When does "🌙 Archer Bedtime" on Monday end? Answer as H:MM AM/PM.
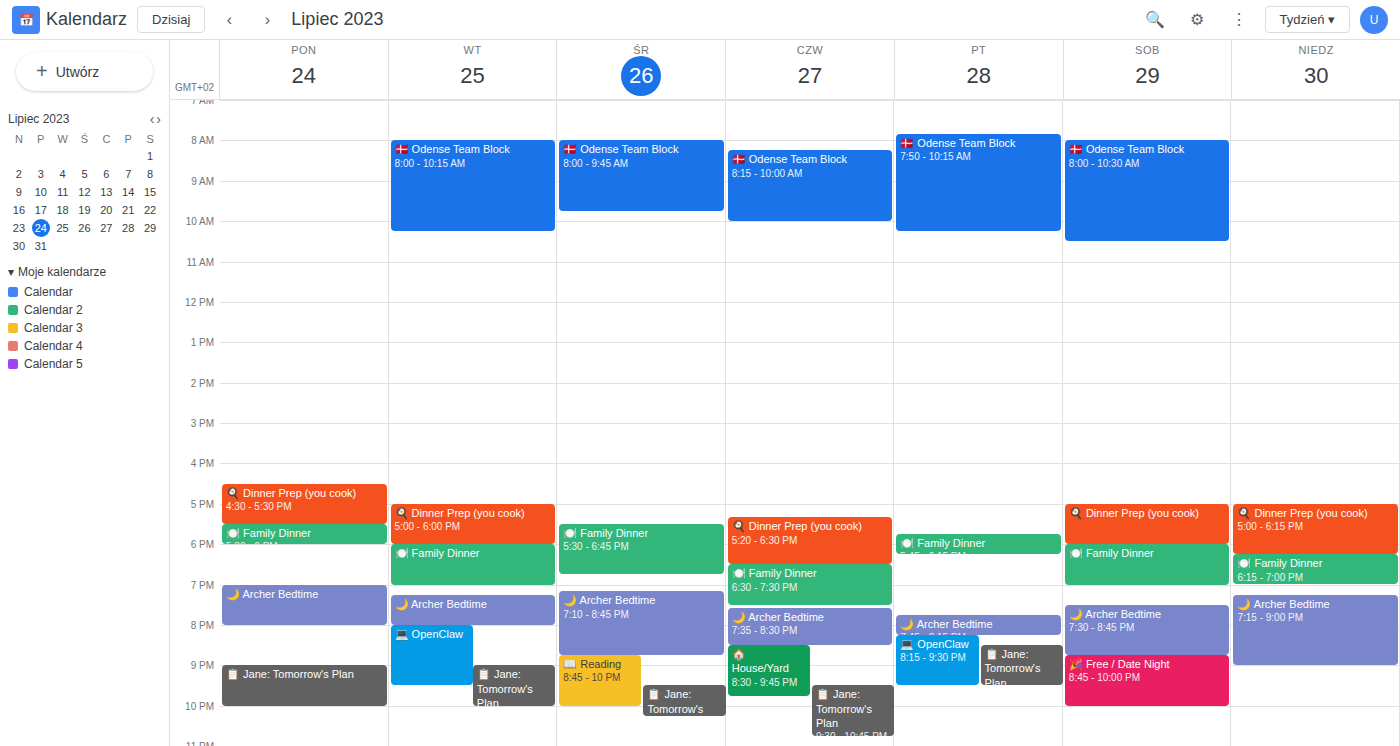
8:00 PM